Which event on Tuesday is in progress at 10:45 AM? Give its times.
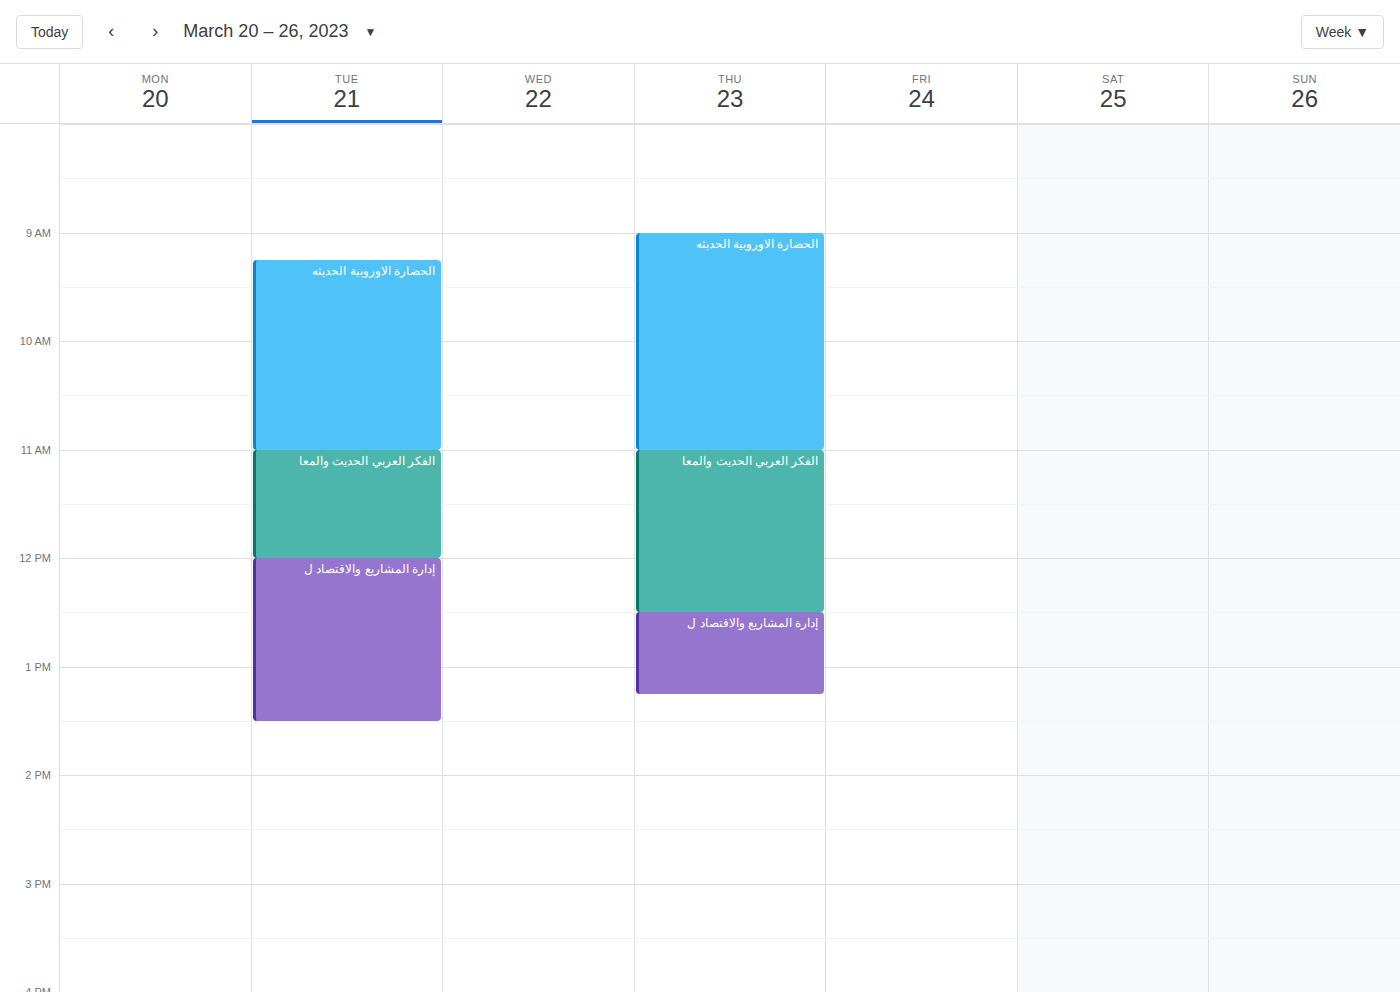
"الحضارة الاوروبية الحديثه", 9:15 AM to 11:00 AM